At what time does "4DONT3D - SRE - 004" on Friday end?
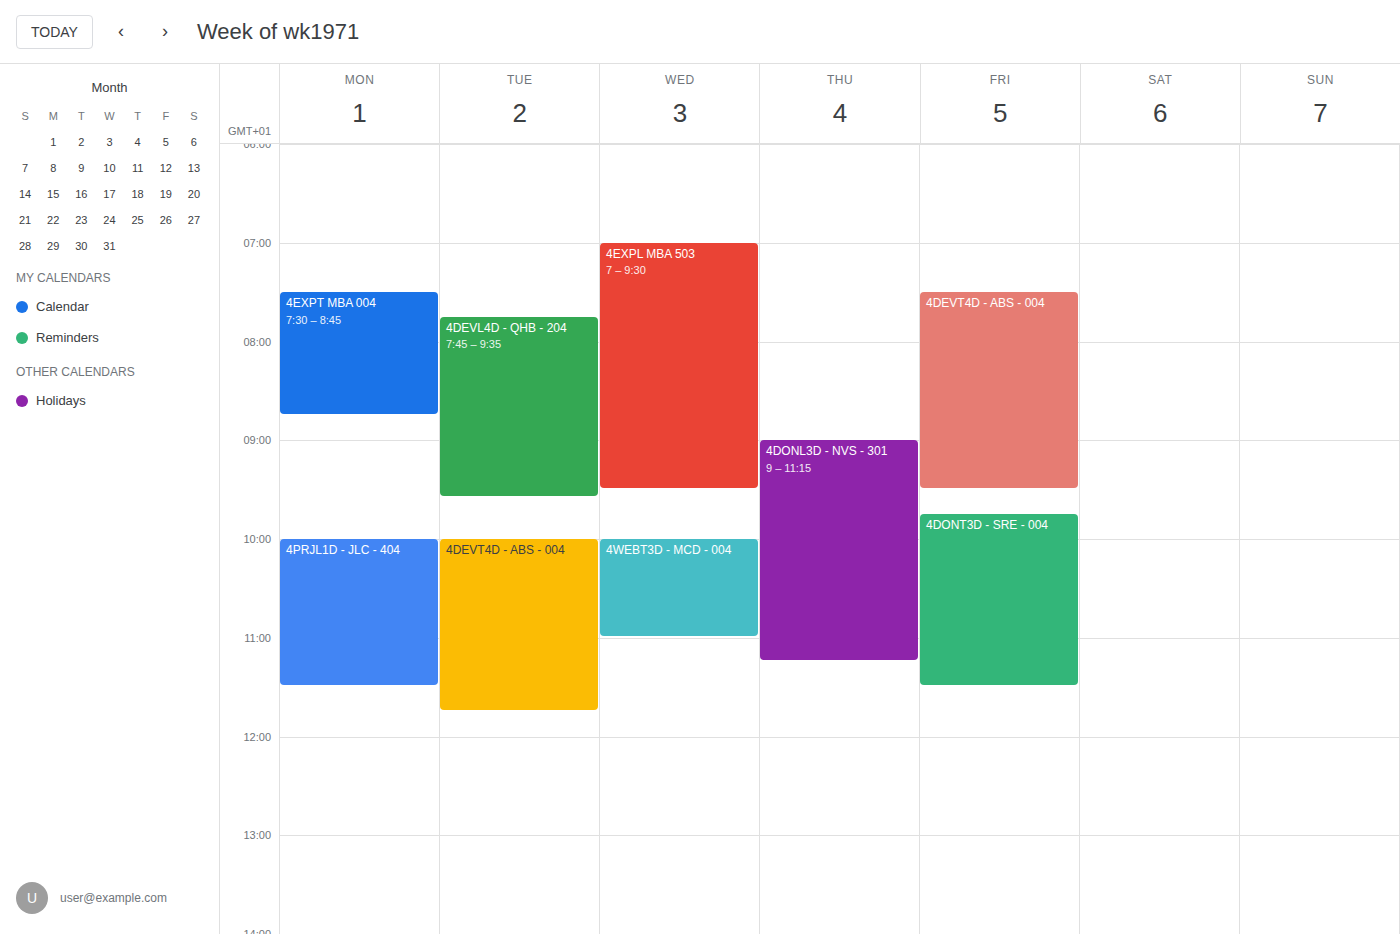
11:30 AM